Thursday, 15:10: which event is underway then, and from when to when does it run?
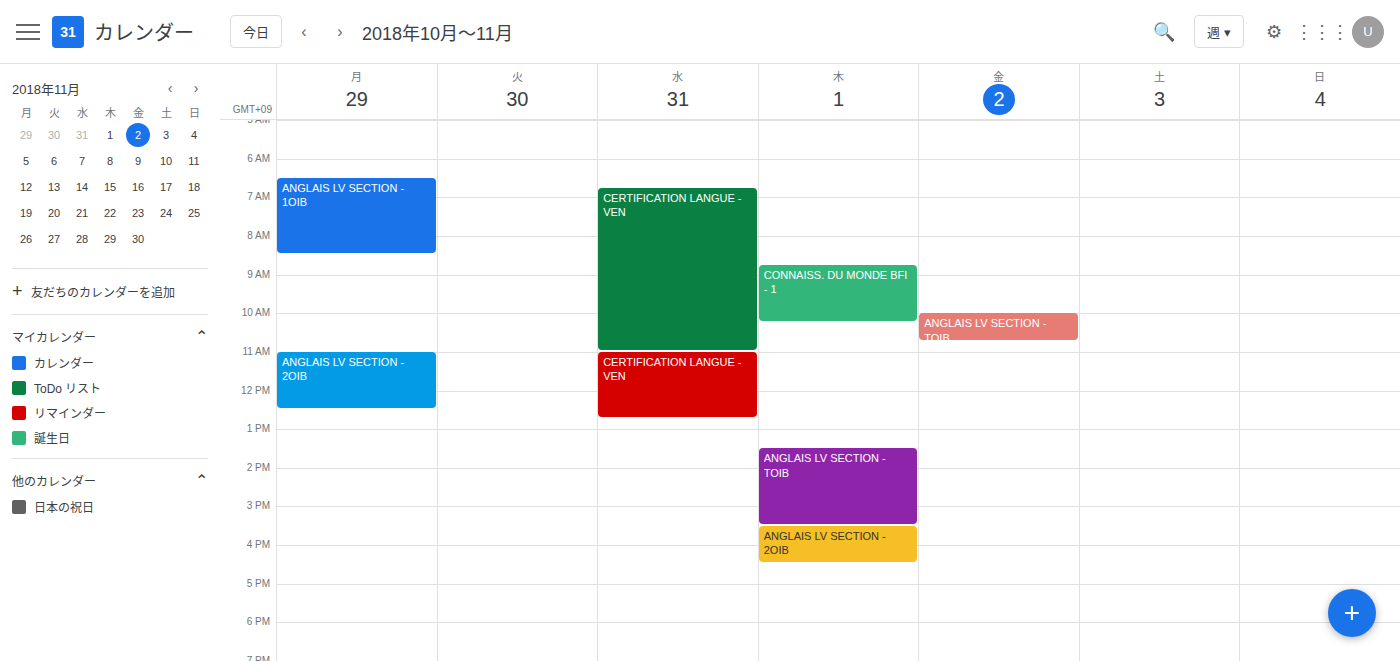
"ANGLAIS LV SECTION - TOIB", 13:30 to 15:30